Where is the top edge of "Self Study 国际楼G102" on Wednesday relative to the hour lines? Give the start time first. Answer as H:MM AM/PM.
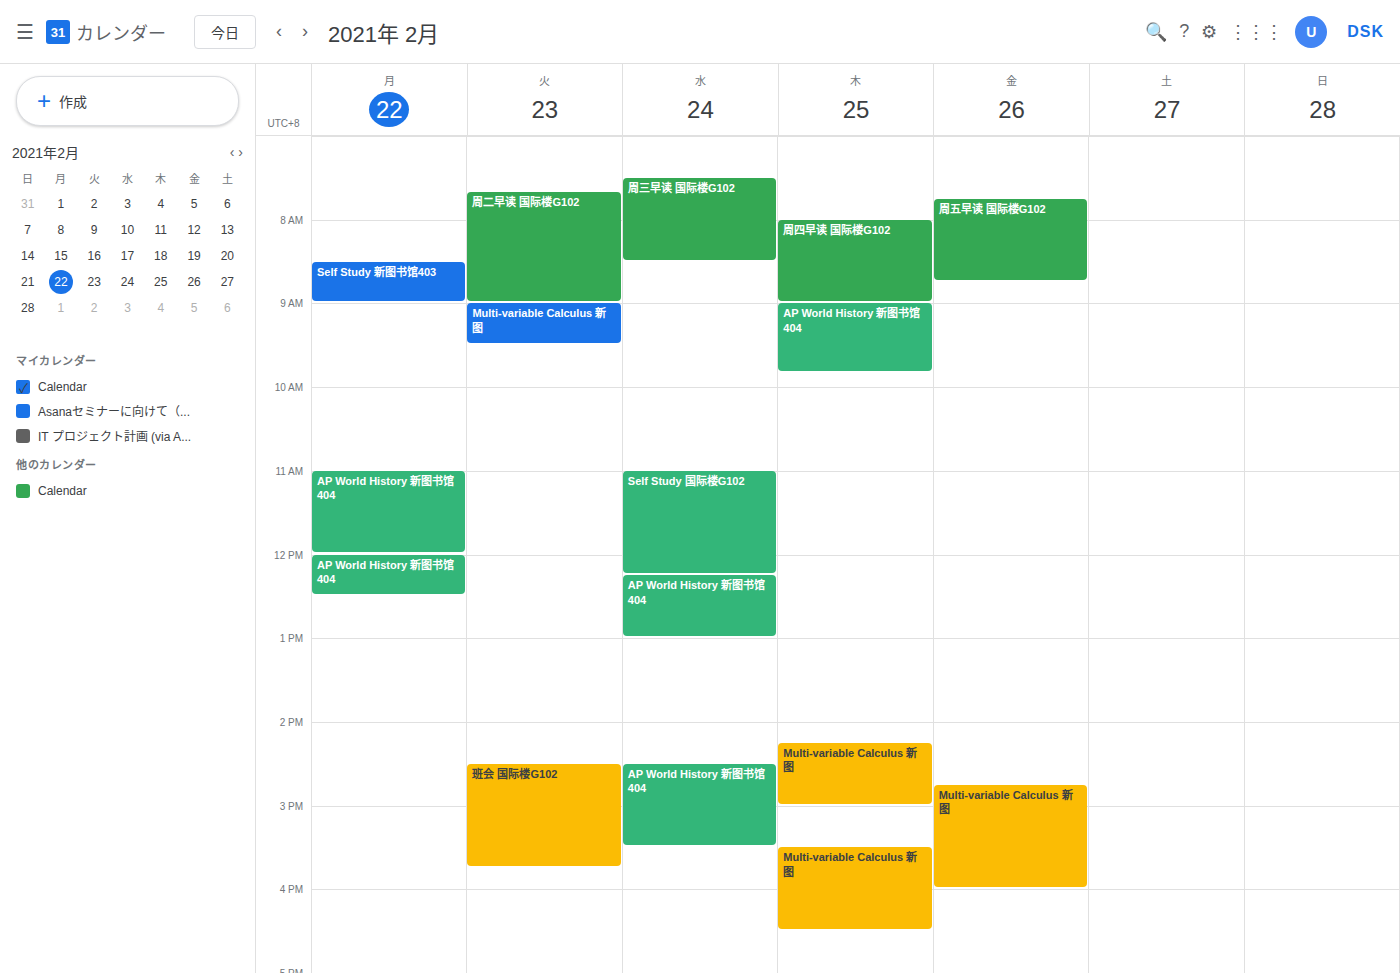
11:00 AM -- exactly on the 11 AM line.